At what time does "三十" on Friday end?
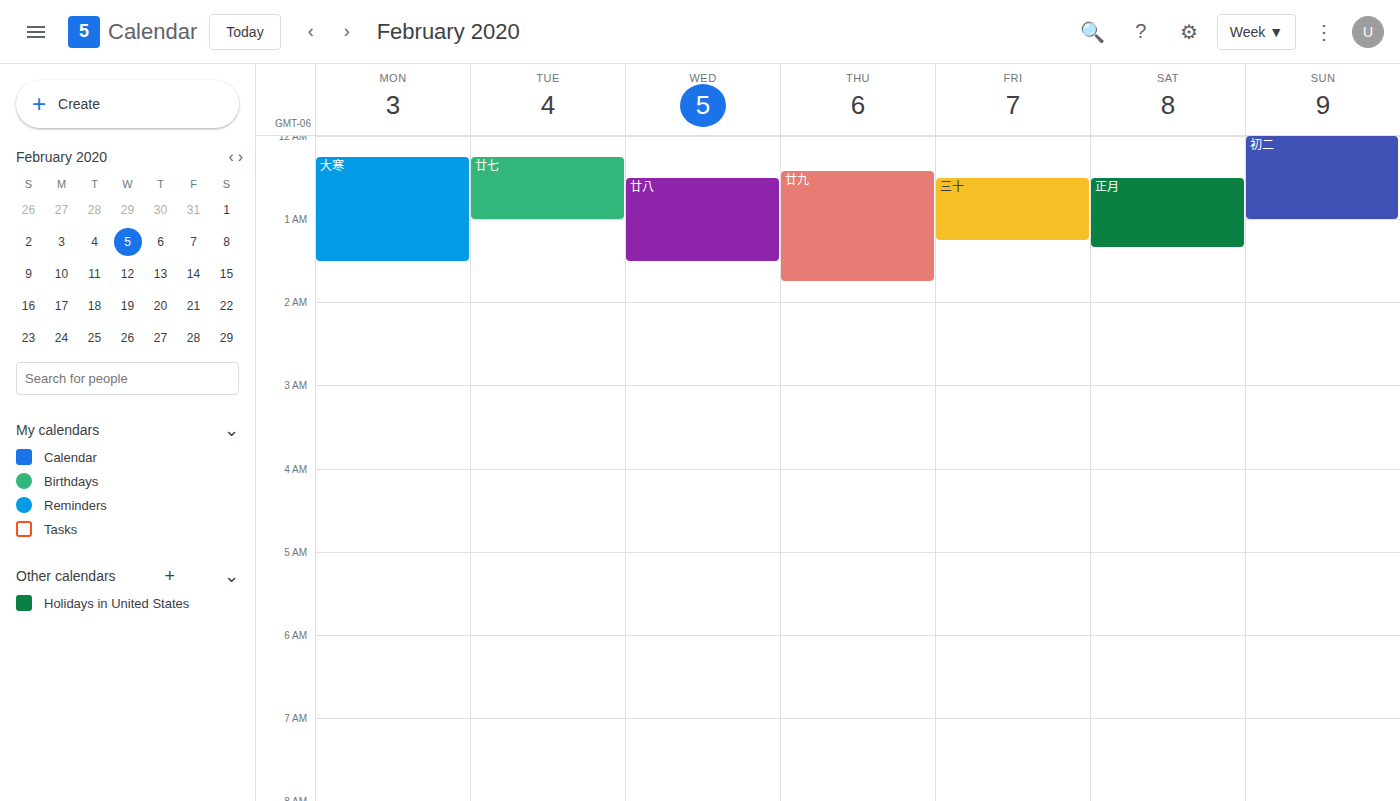
01:15